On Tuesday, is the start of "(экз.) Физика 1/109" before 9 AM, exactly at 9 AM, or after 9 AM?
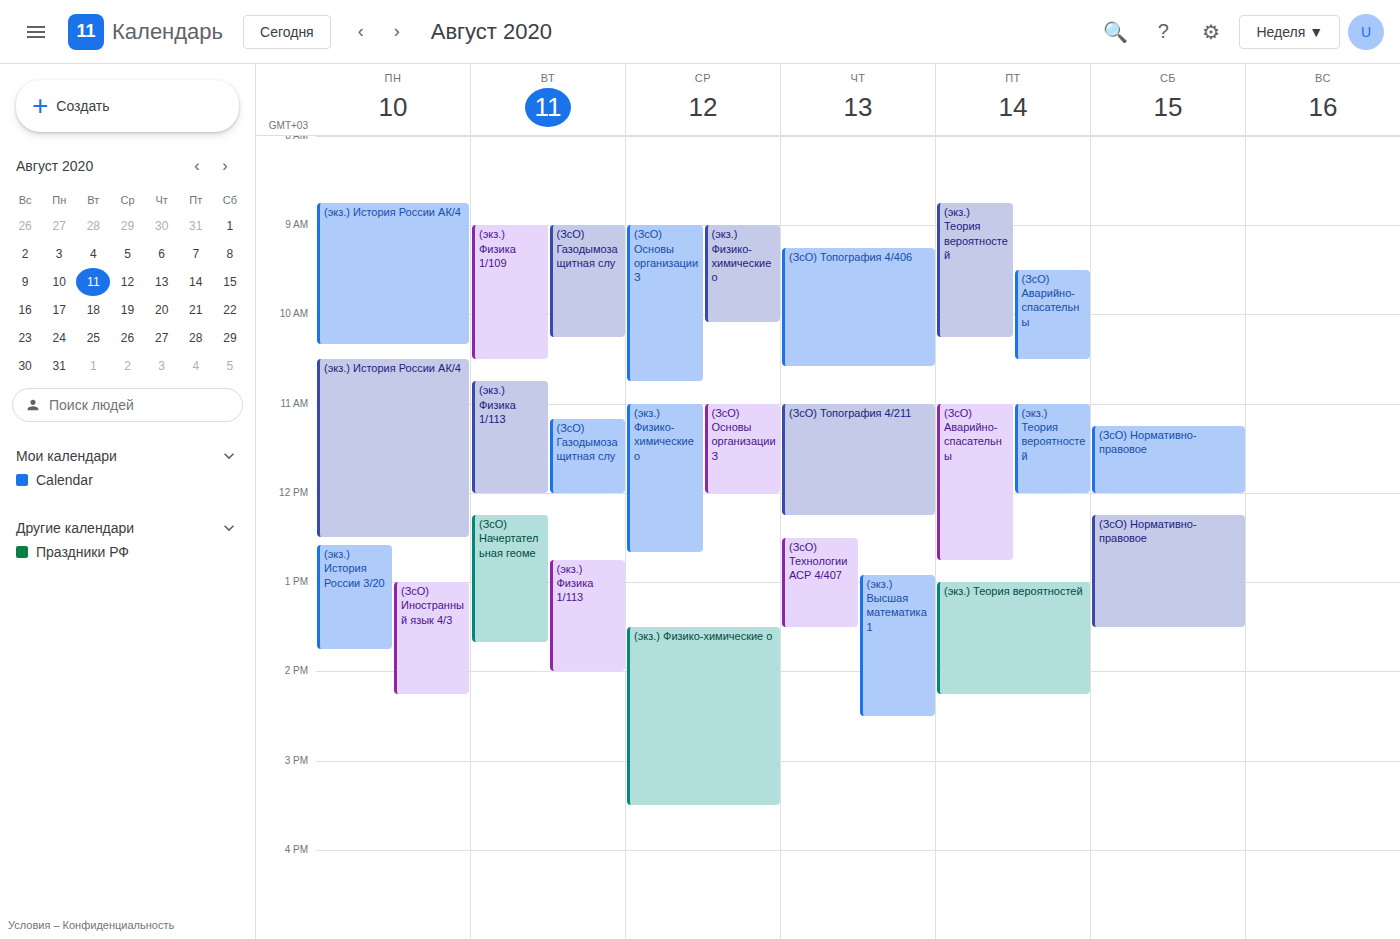
9:00 AM -- exactly at 9 AM, on the 9 AM line.